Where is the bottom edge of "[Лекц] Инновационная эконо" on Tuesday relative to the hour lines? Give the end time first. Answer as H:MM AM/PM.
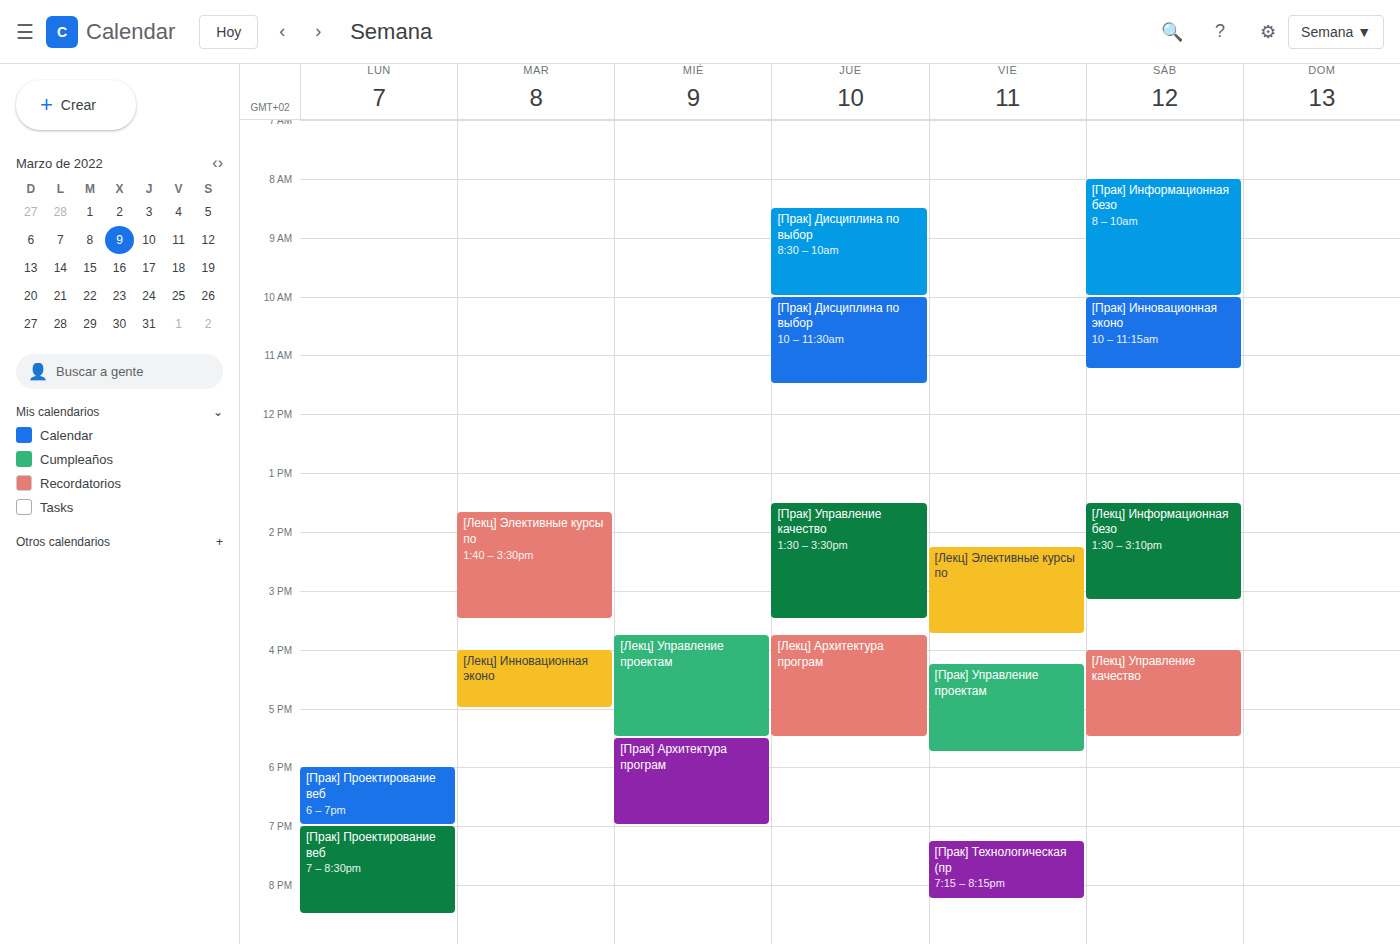
5:00 PM -- exactly on the 5 PM line.